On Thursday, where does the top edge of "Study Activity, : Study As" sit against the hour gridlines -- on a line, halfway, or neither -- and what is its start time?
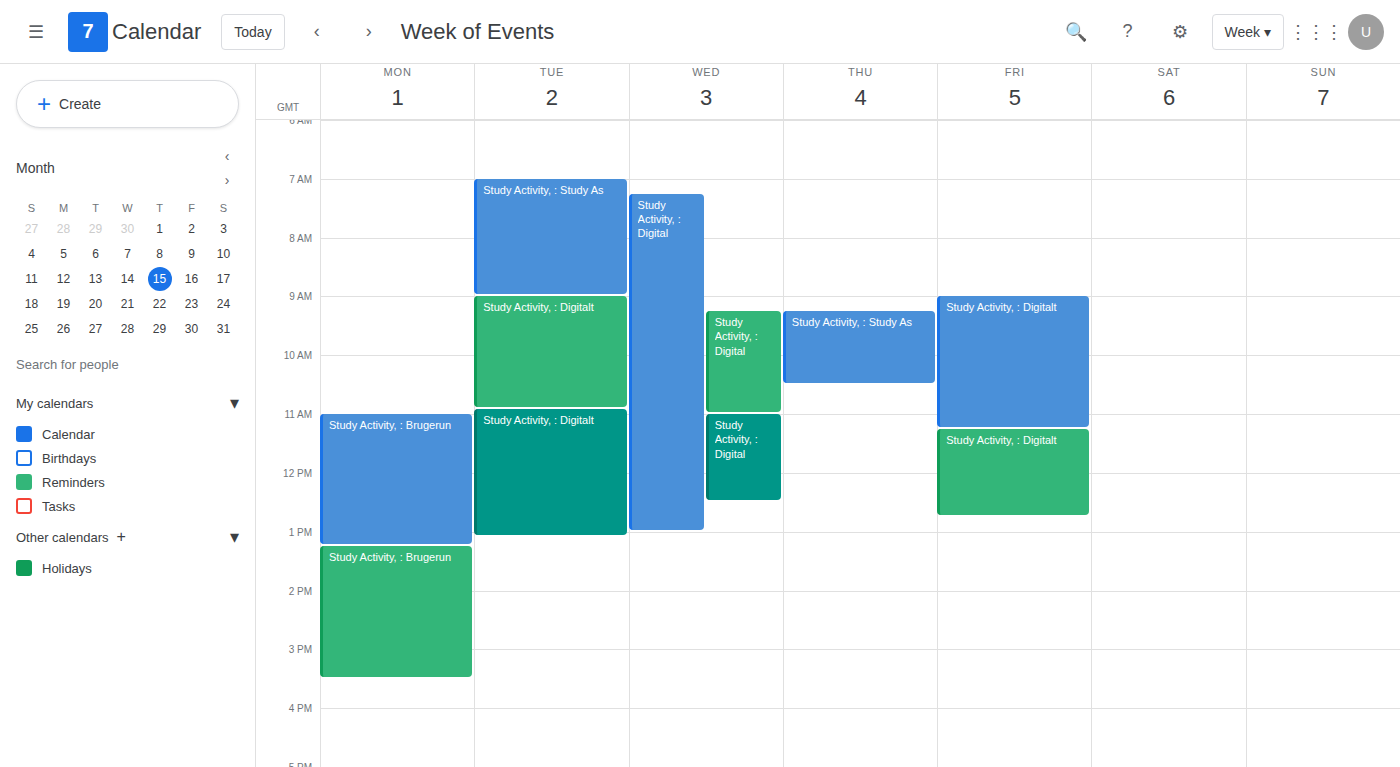
9:15 AM -- neither: a quarter of the way from the 9 AM line to the 10 AM line.